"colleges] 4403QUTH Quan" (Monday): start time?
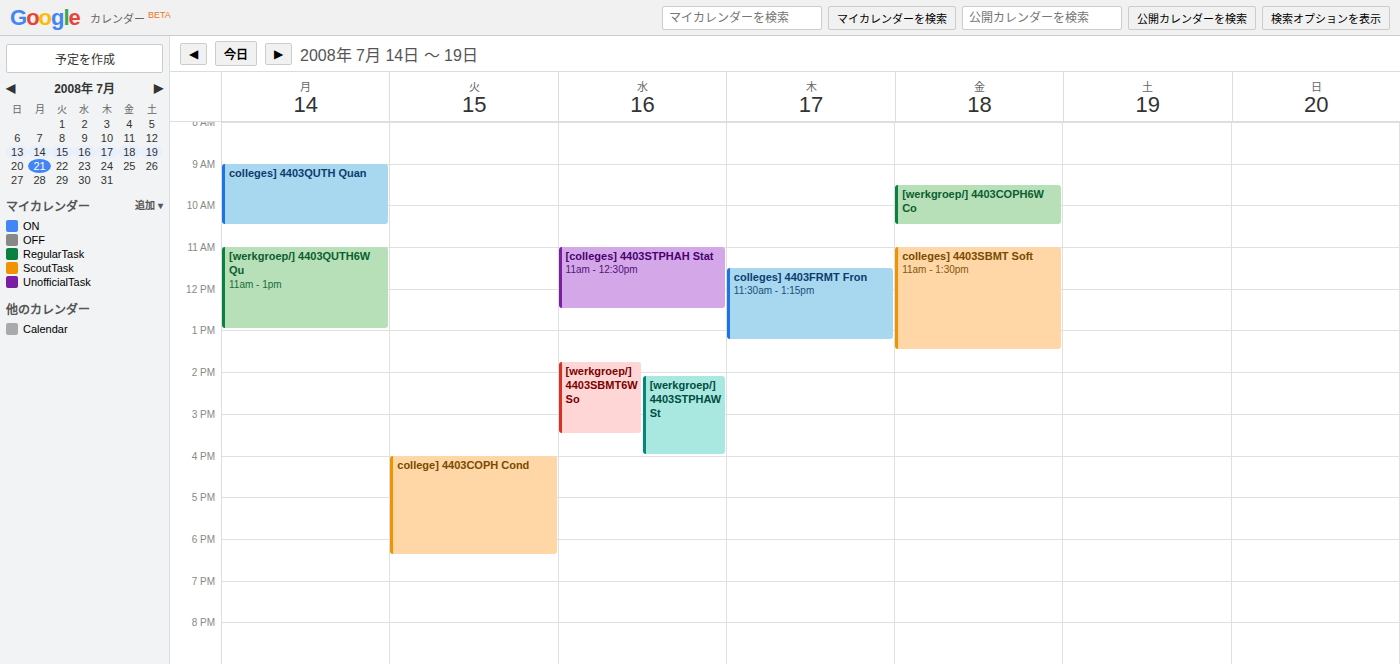
9:00 AM